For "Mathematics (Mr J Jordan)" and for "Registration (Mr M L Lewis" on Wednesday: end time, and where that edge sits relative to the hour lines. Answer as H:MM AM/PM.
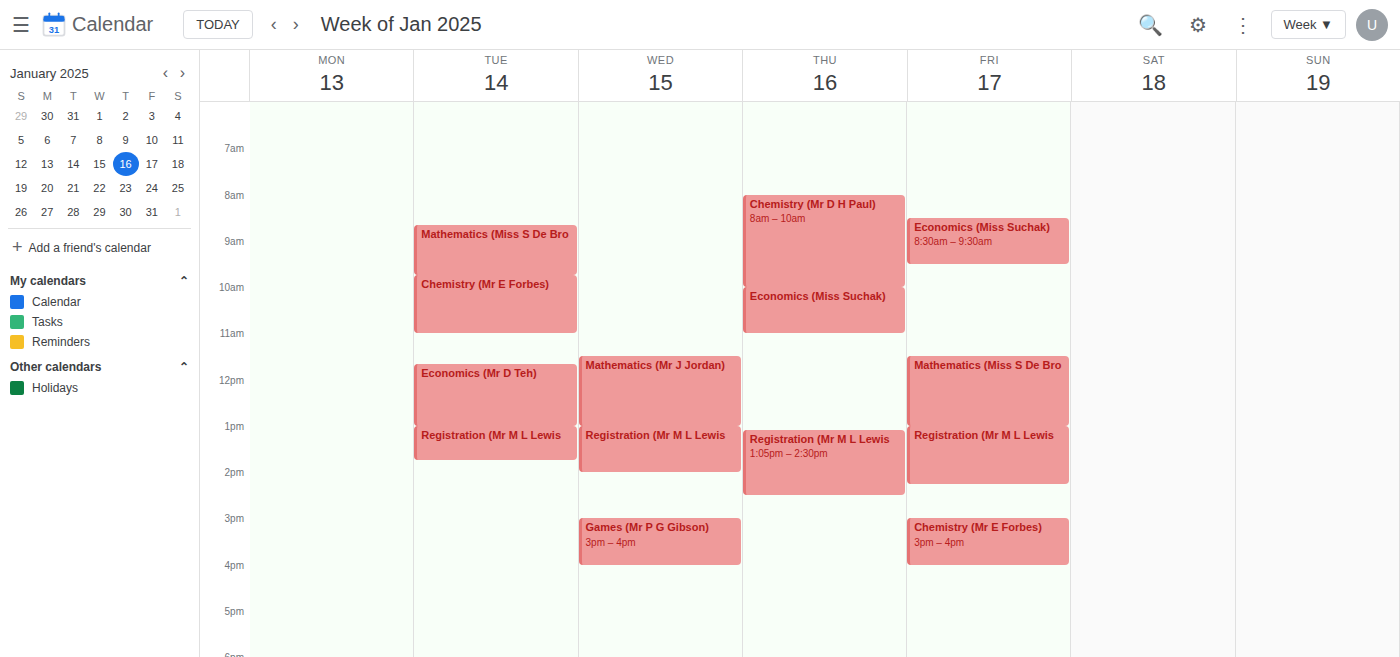
"Mathematics (Mr J Jordan)": 1:00 PM, exactly on the 1 PM line. "Registration (Mr M L Lewis": 2:00 PM, exactly on the 2 PM line.